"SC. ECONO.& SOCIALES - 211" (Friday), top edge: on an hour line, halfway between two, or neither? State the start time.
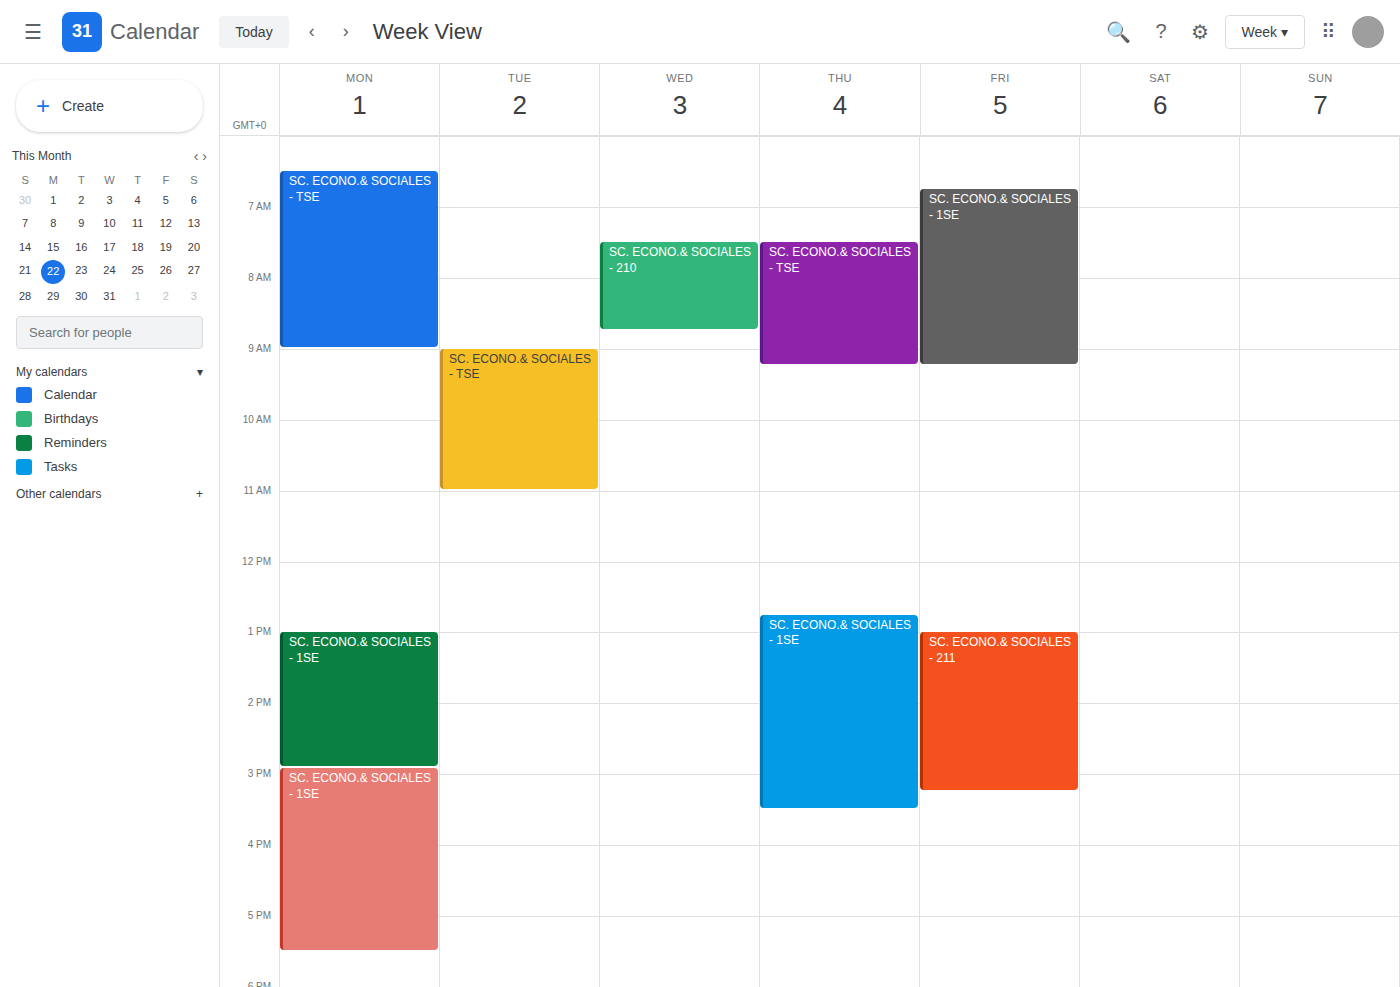
13:00 -- exactly on the 13:00 line.